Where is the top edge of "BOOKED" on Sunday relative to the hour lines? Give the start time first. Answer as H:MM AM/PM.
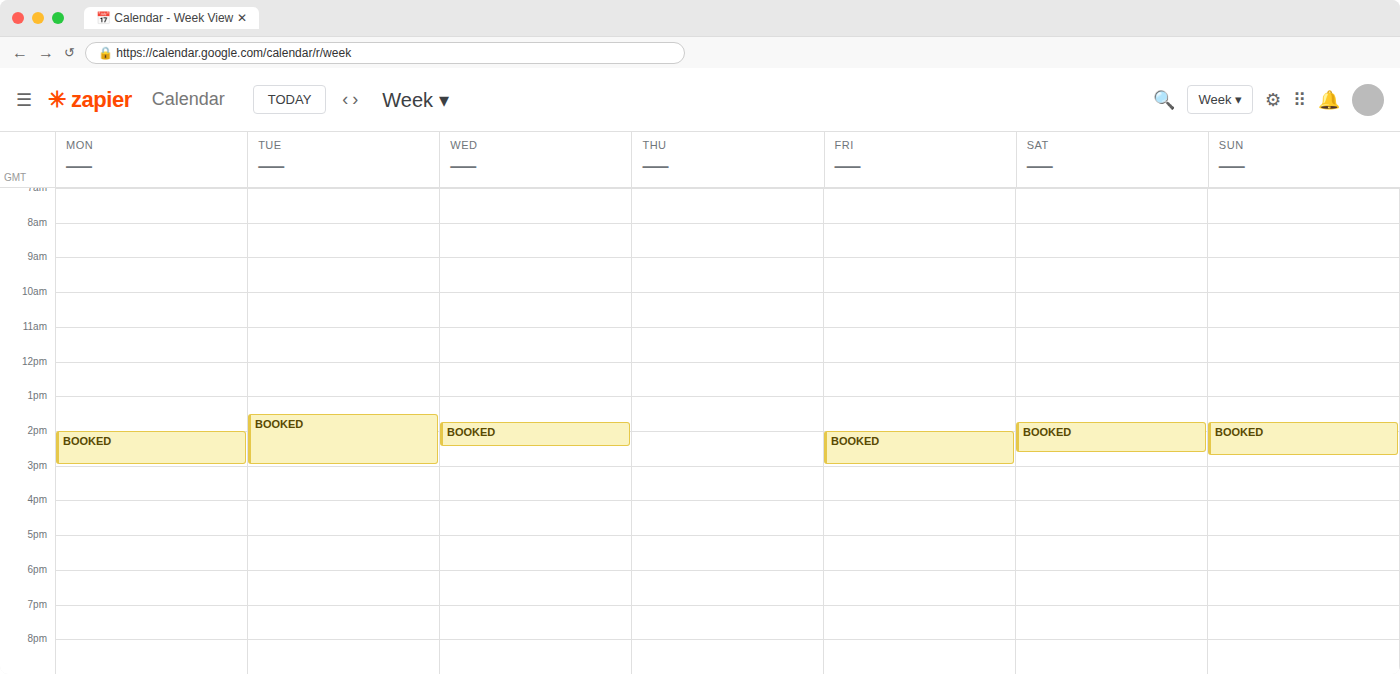
1:45 PM -- neither: three quarters of the way from the 1 PM line to the 2 PM line.